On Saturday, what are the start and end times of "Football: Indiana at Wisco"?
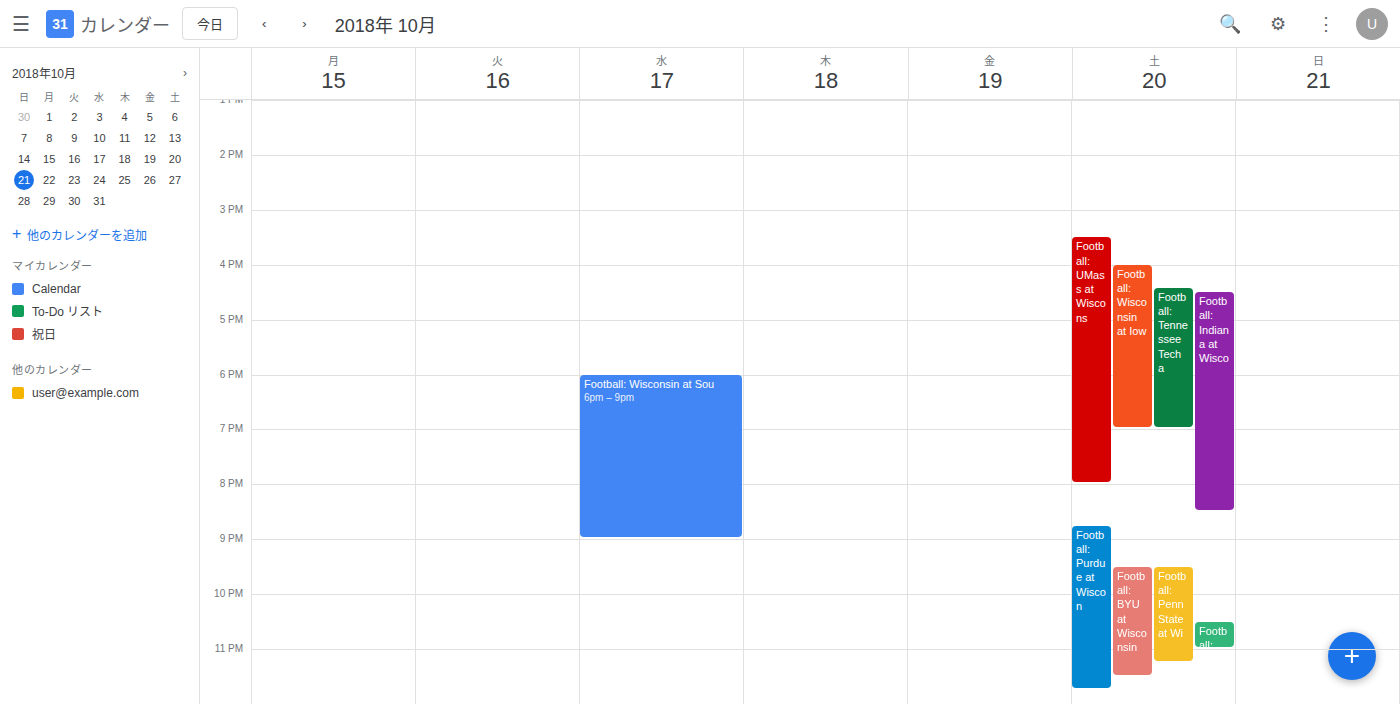
4:30 PM to 8:30 PM